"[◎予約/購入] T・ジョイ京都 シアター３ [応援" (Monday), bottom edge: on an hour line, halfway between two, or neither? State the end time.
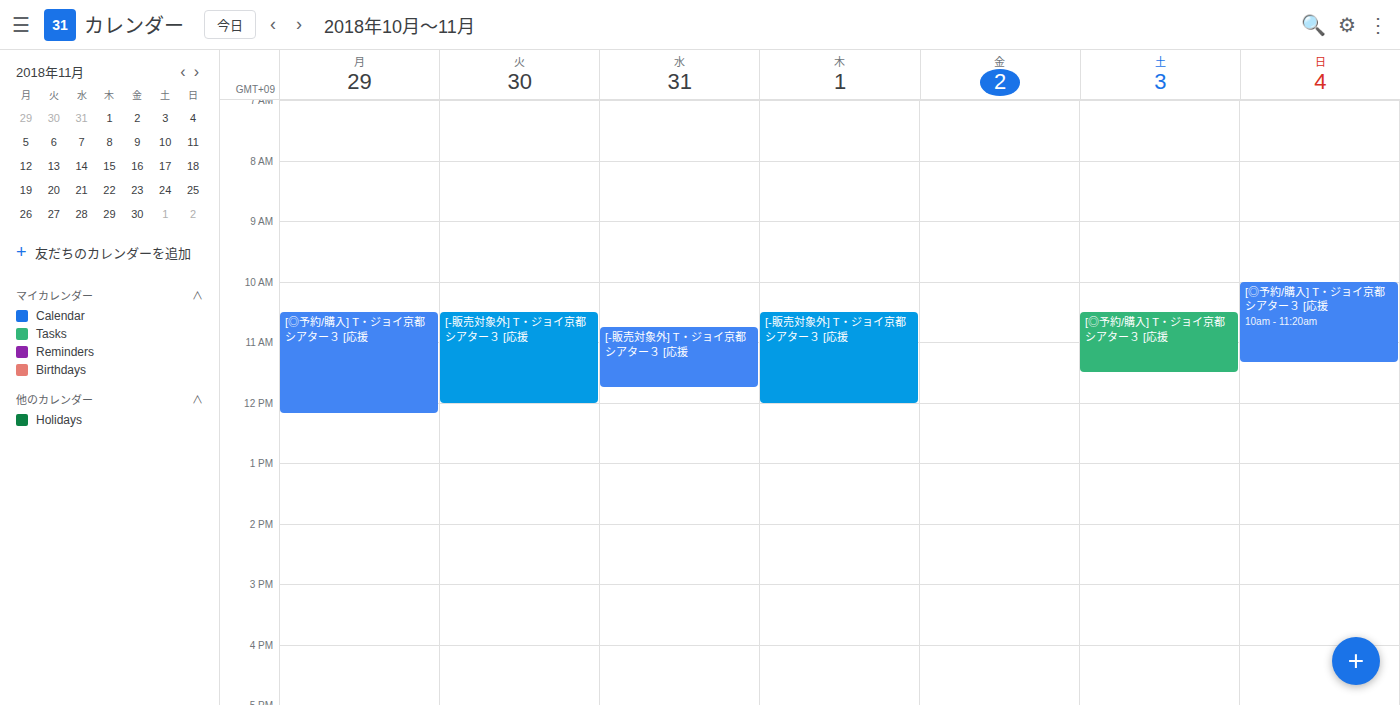
12:10 PM -- neither: 10 minutes below the 12 PM line and 50 minutes above the 1 PM line.